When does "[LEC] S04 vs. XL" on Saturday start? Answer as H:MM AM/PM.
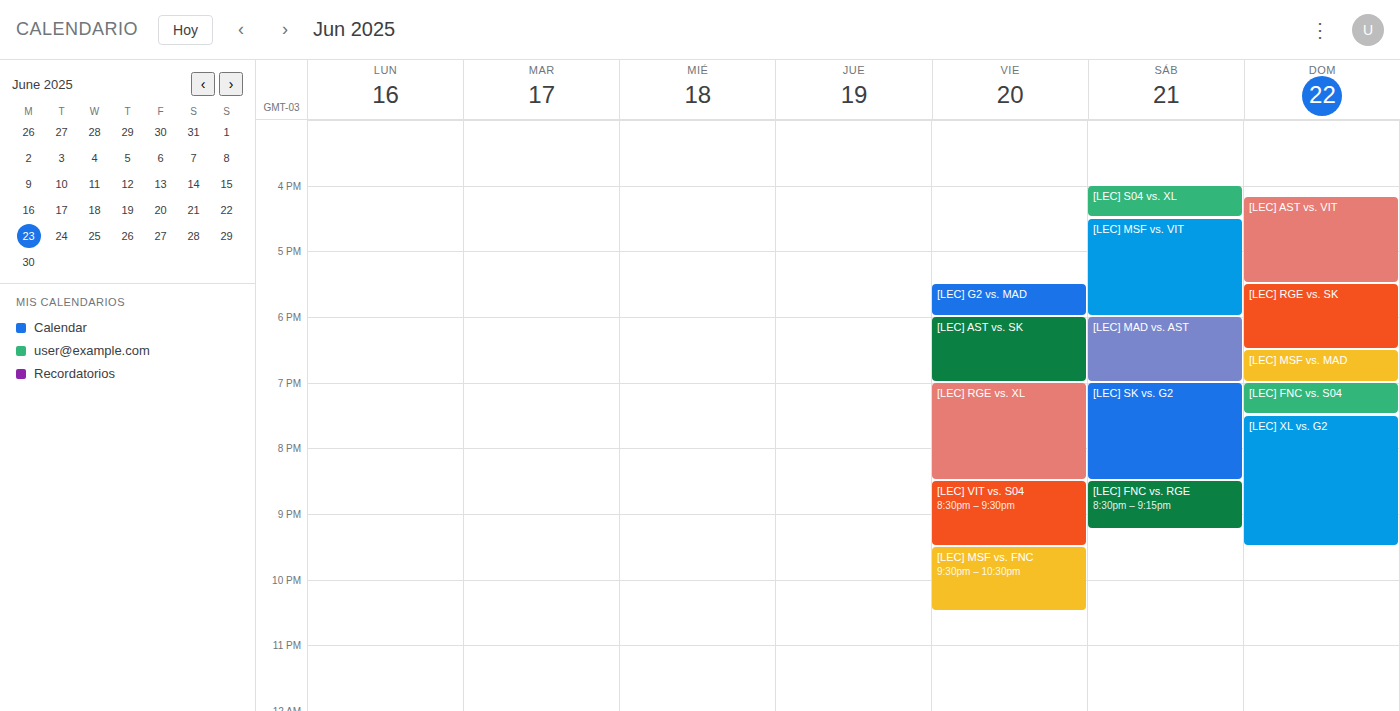
4:00 PM